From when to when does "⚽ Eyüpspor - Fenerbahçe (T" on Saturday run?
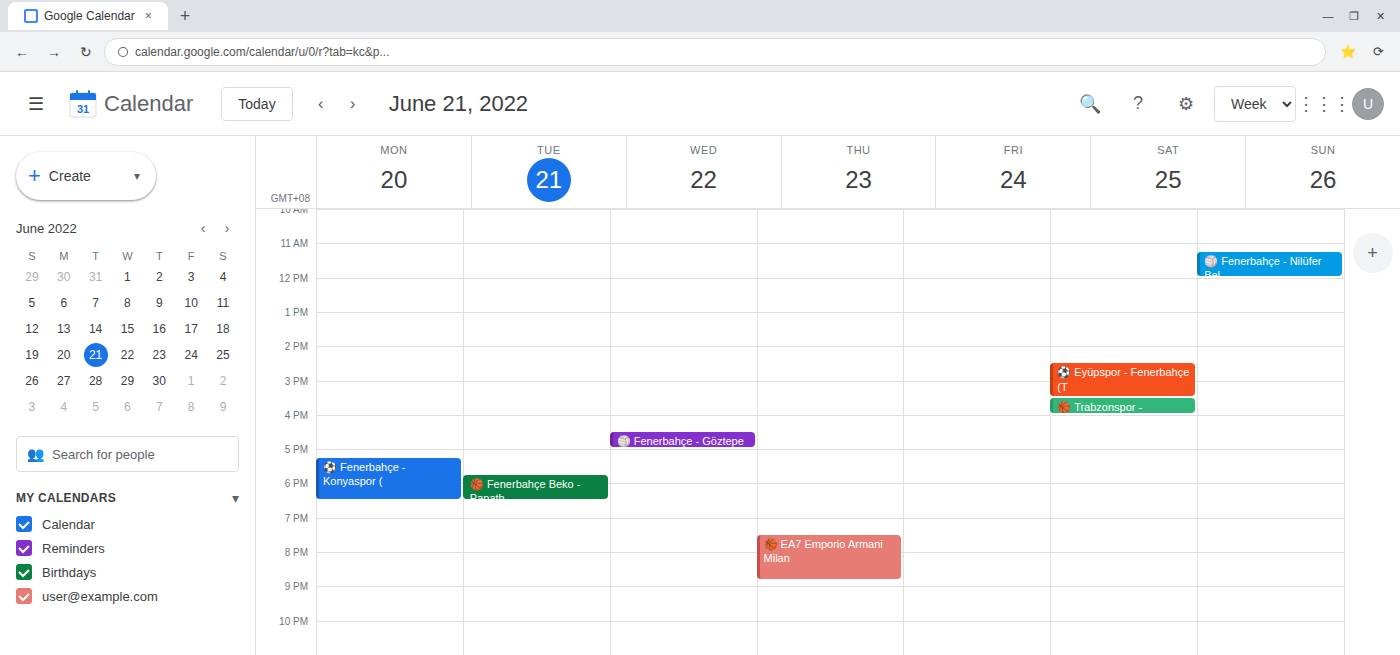
2:30 PM to 3:30 PM